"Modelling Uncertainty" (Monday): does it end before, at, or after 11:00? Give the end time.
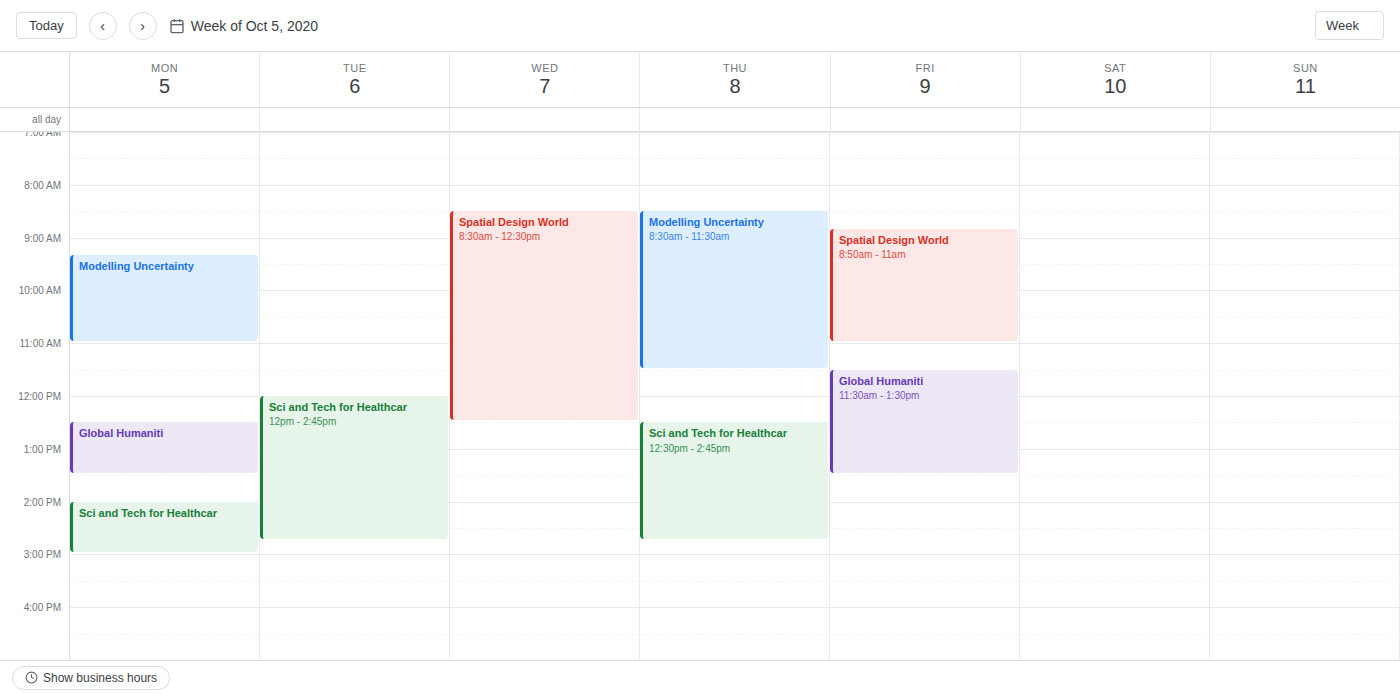
11:00 -- exactly at 11:00, on the 11:00 line.